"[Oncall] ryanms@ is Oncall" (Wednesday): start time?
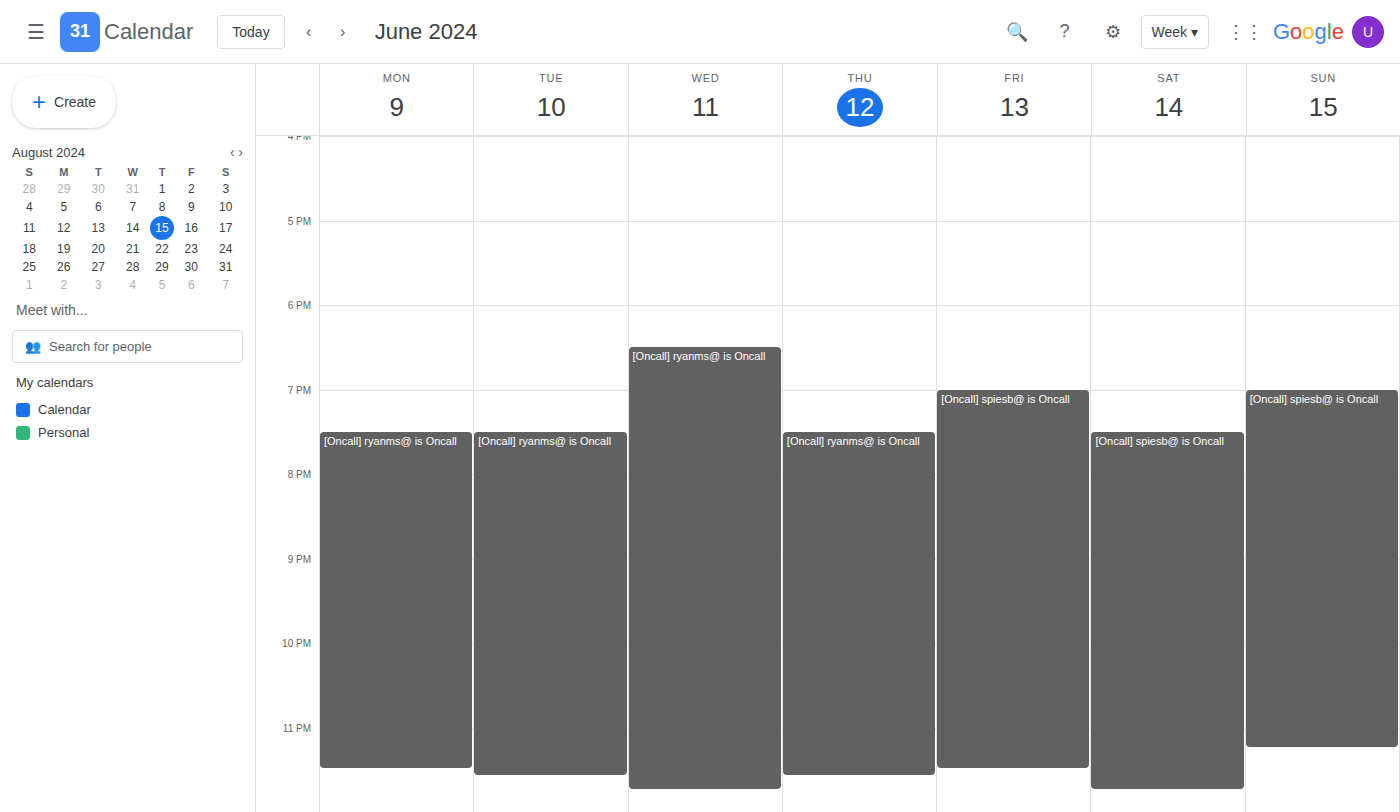
18:30